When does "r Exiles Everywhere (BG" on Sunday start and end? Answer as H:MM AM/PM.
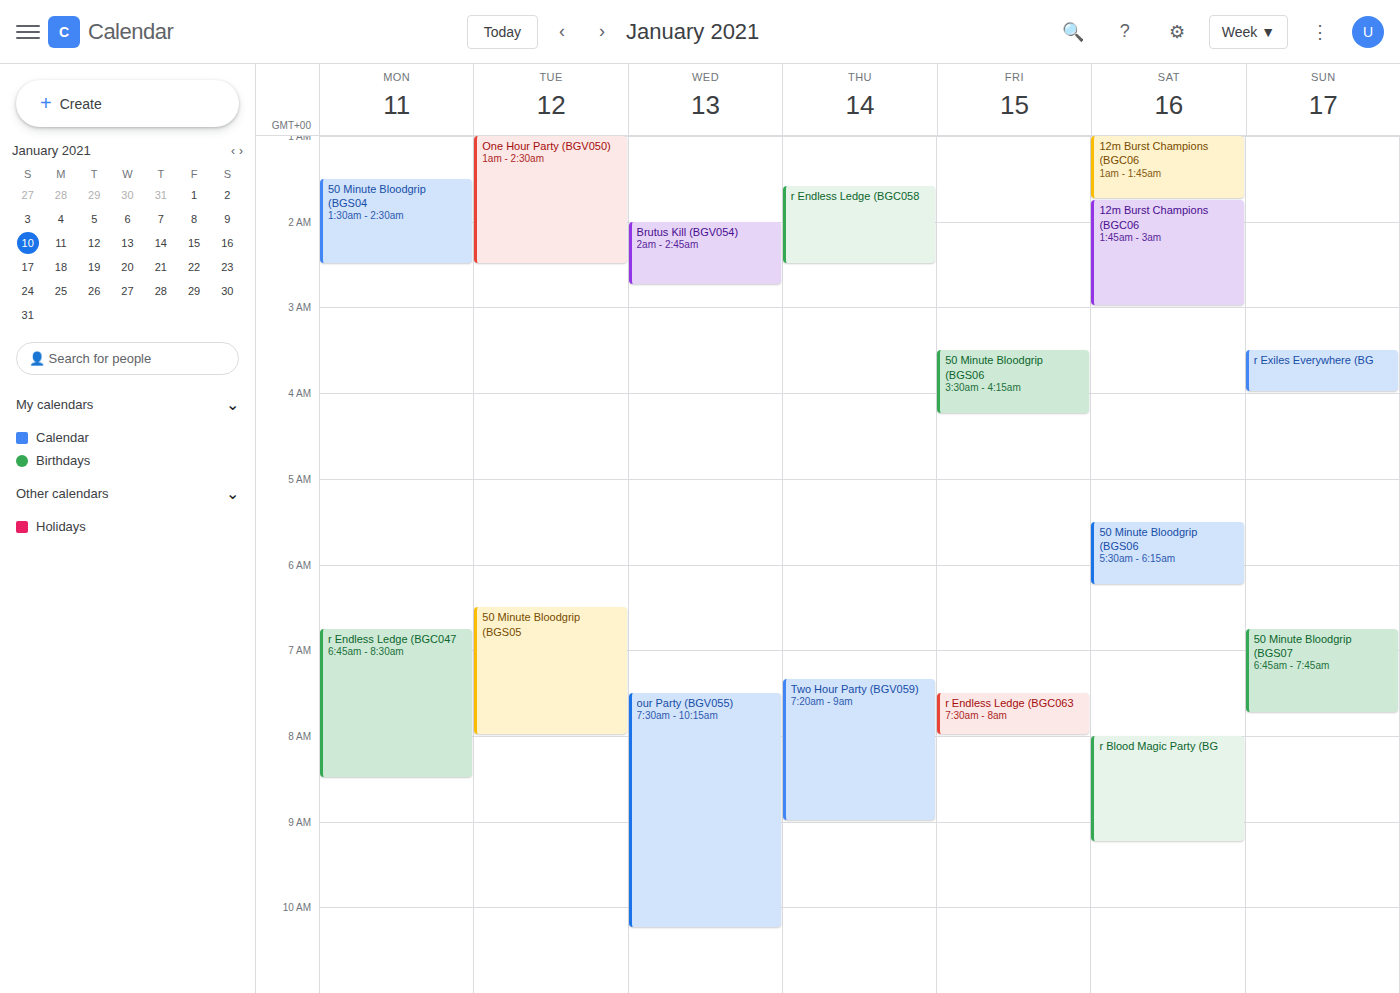
3:30 AM to 4:00 AM